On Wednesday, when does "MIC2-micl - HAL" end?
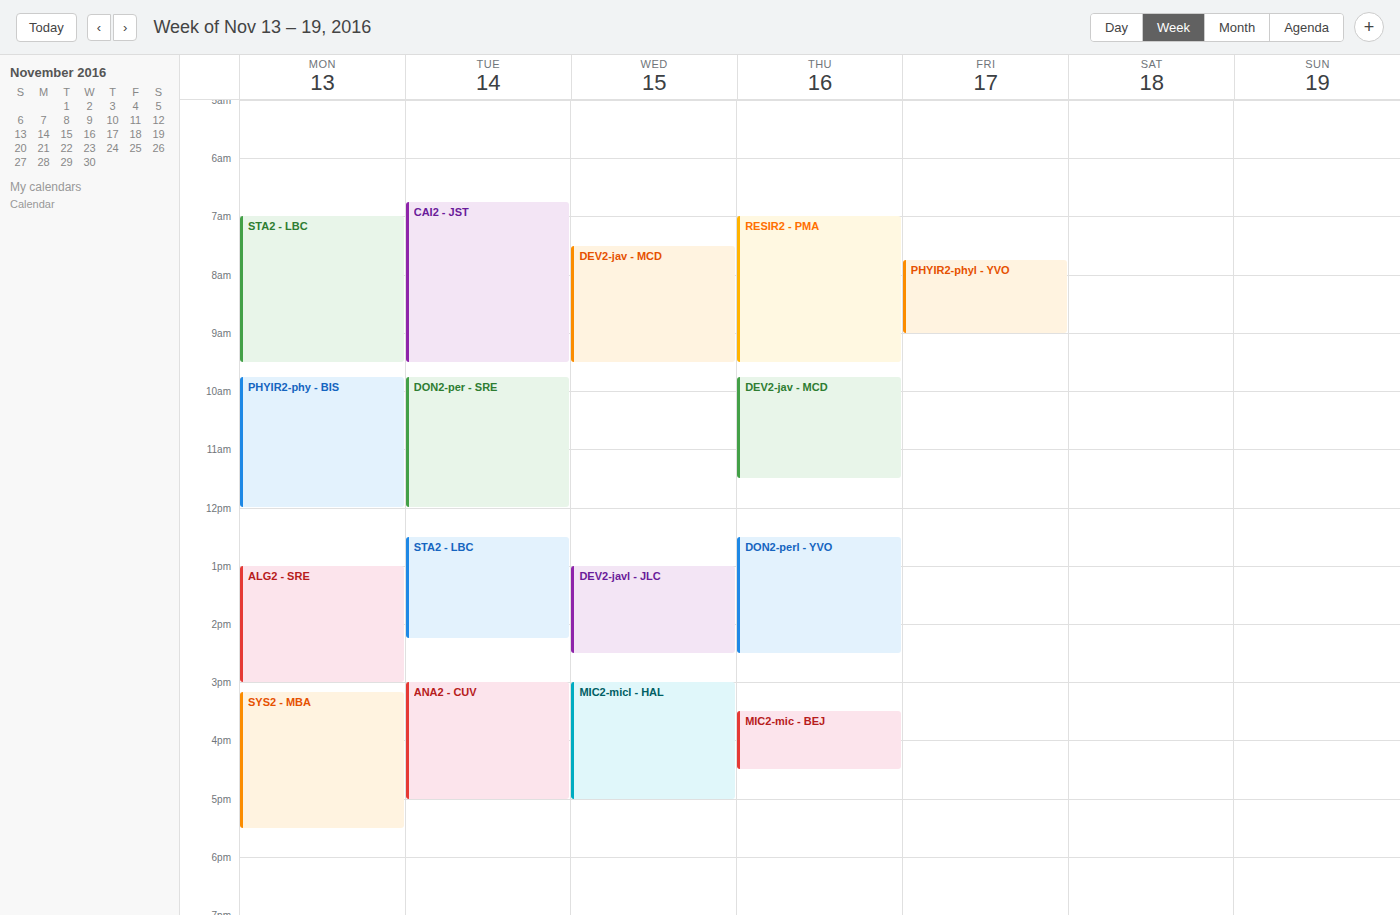
5:00 PM